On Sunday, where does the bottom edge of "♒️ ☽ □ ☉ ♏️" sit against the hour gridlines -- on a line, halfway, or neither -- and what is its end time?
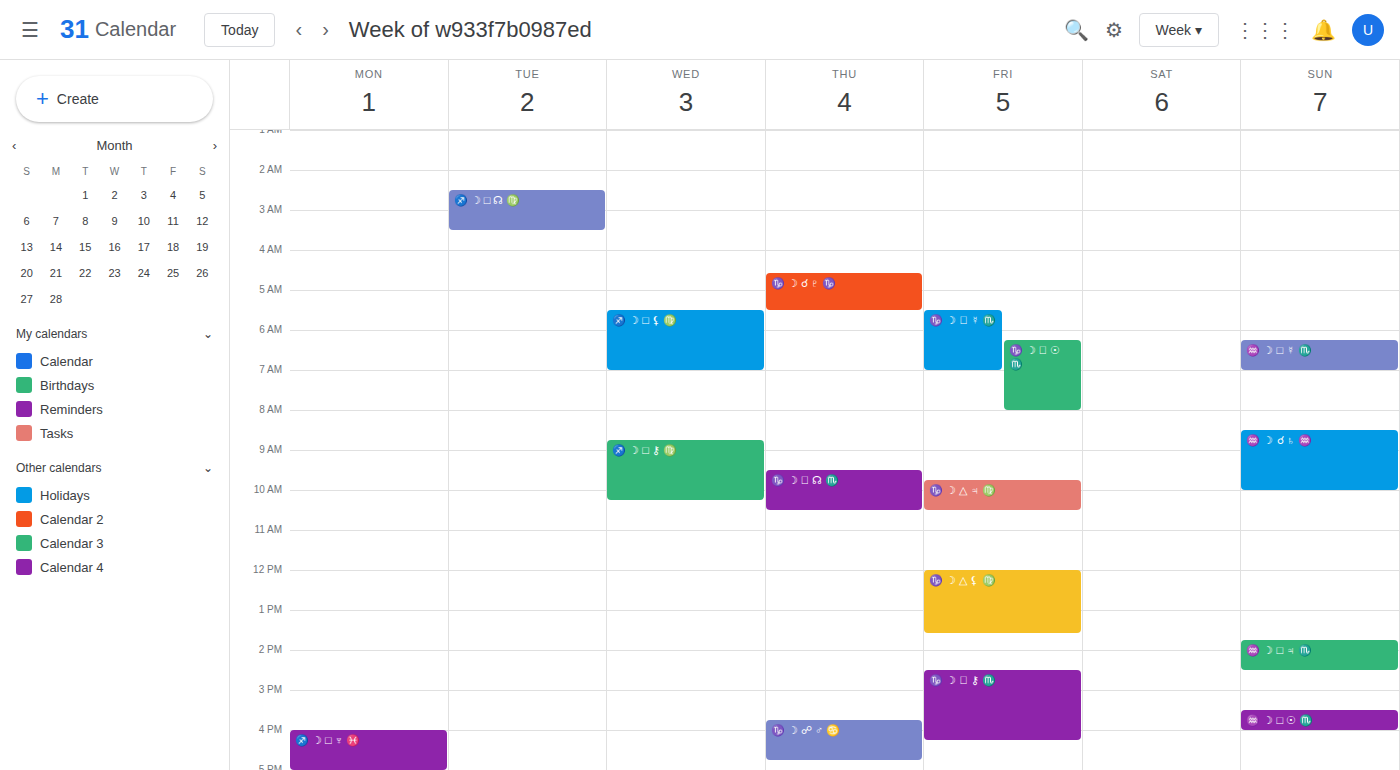
4:00 PM -- exactly on the 4 PM line.